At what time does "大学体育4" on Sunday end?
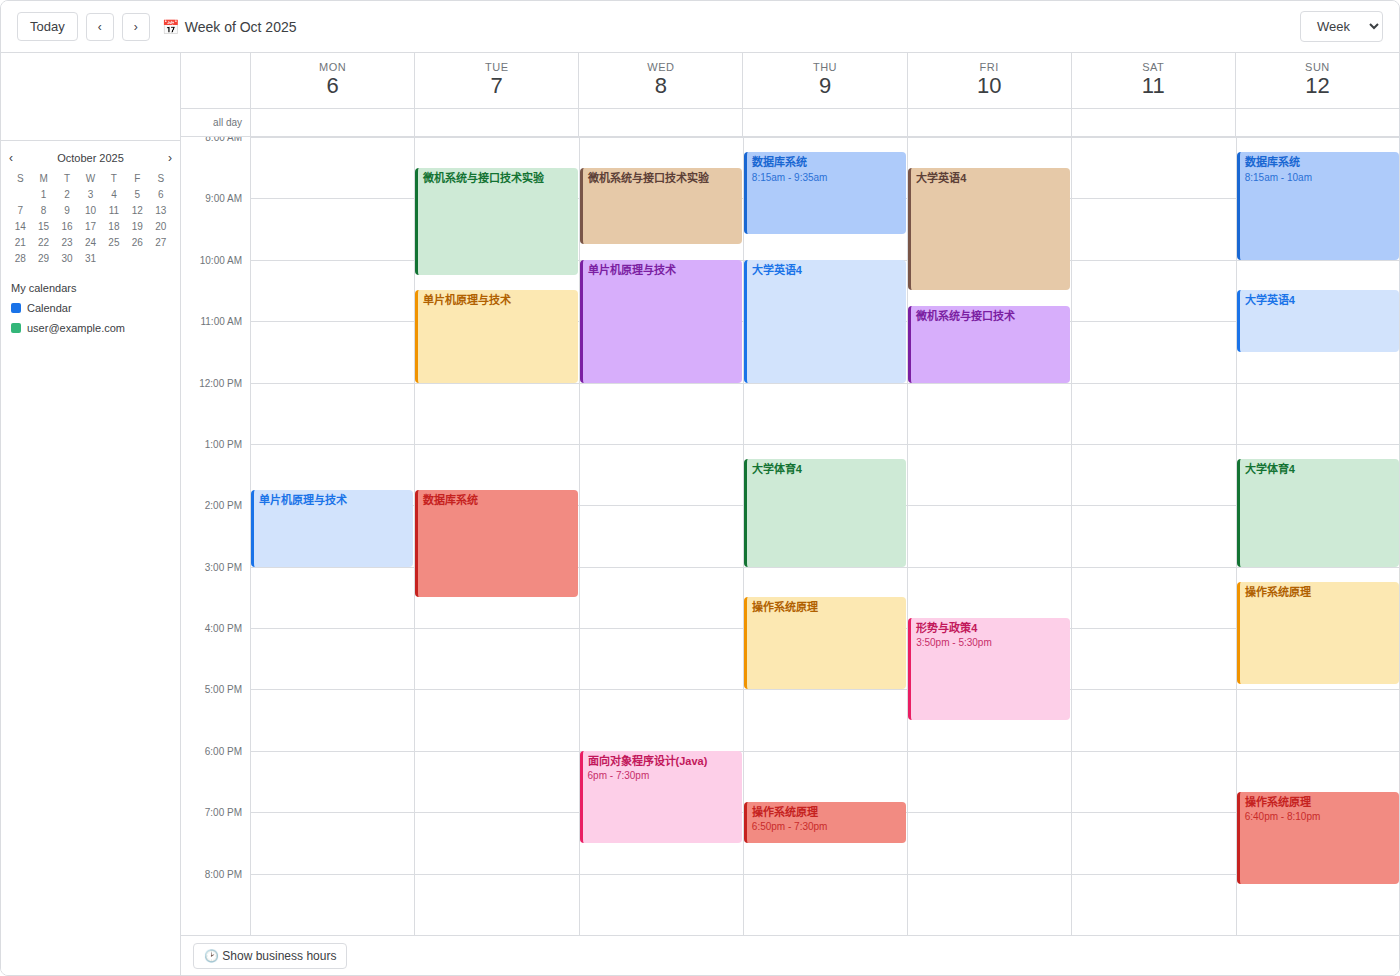
3:00 PM